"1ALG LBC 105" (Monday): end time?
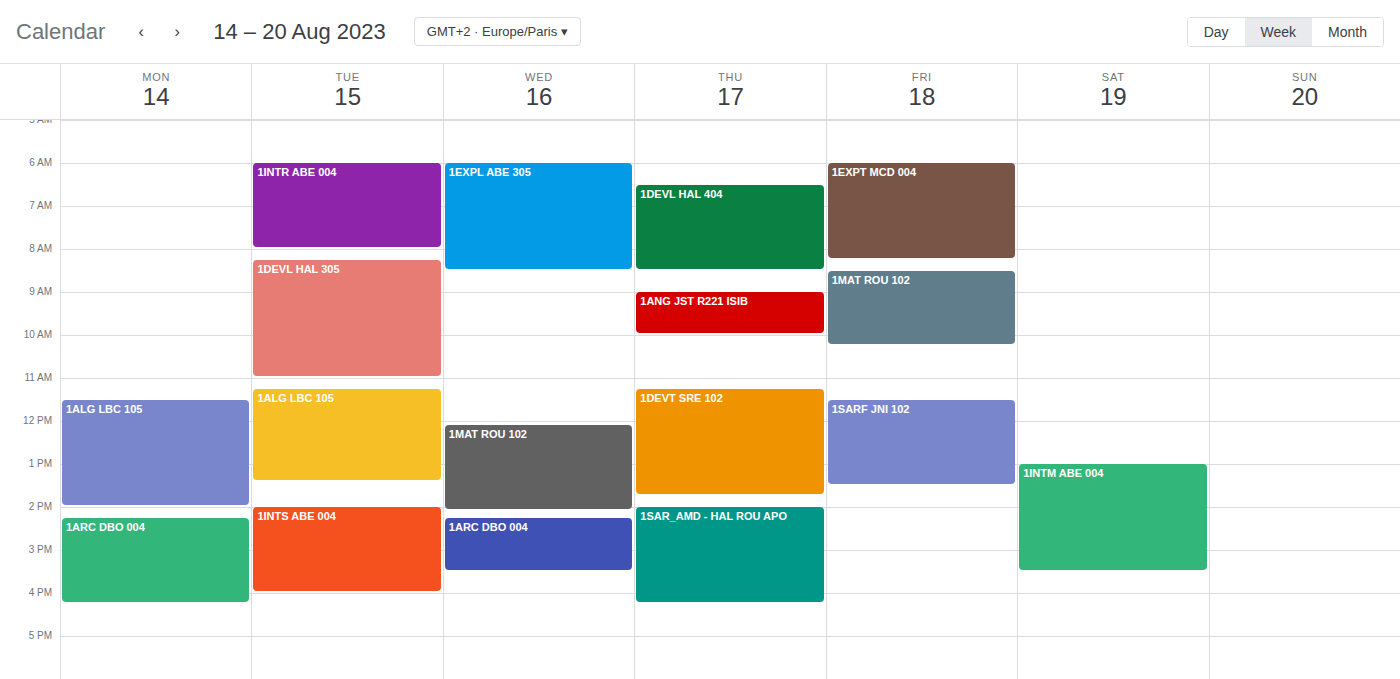
2:00 PM